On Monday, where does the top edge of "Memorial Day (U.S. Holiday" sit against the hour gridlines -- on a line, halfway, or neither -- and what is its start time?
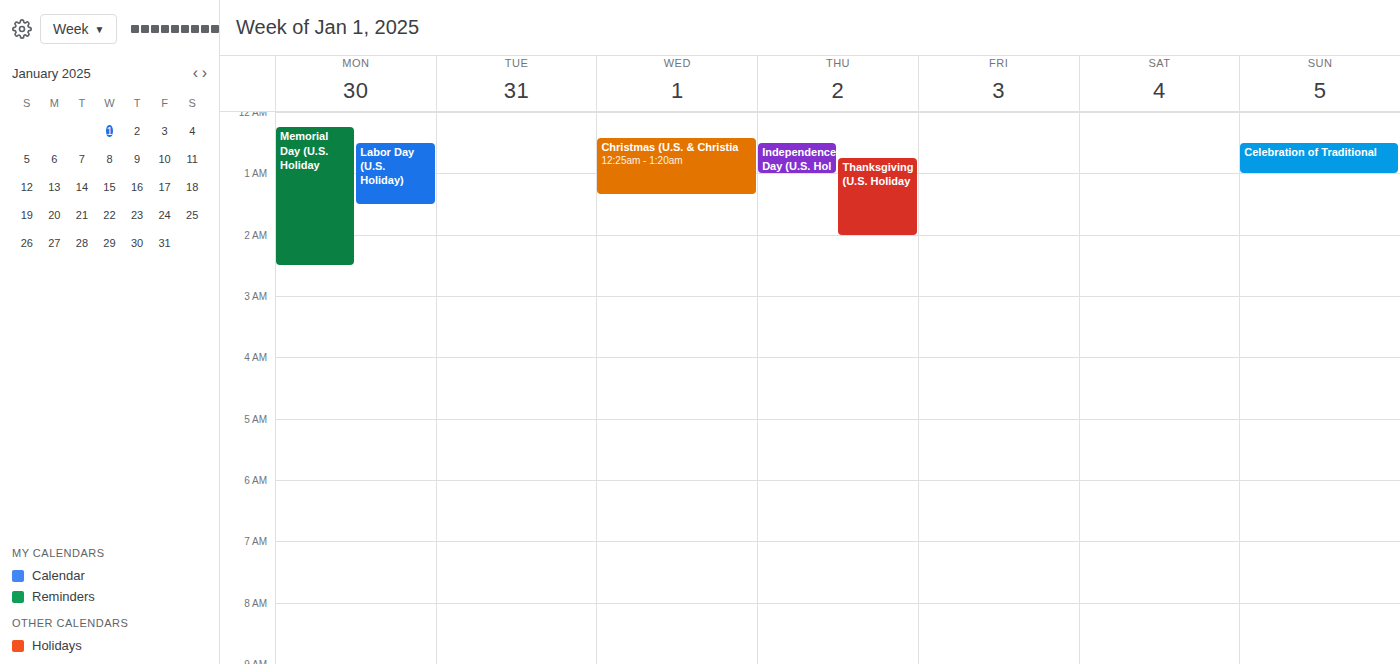
12:15 AM -- neither: a quarter of the way from the 12 AM line to the 1 AM line.